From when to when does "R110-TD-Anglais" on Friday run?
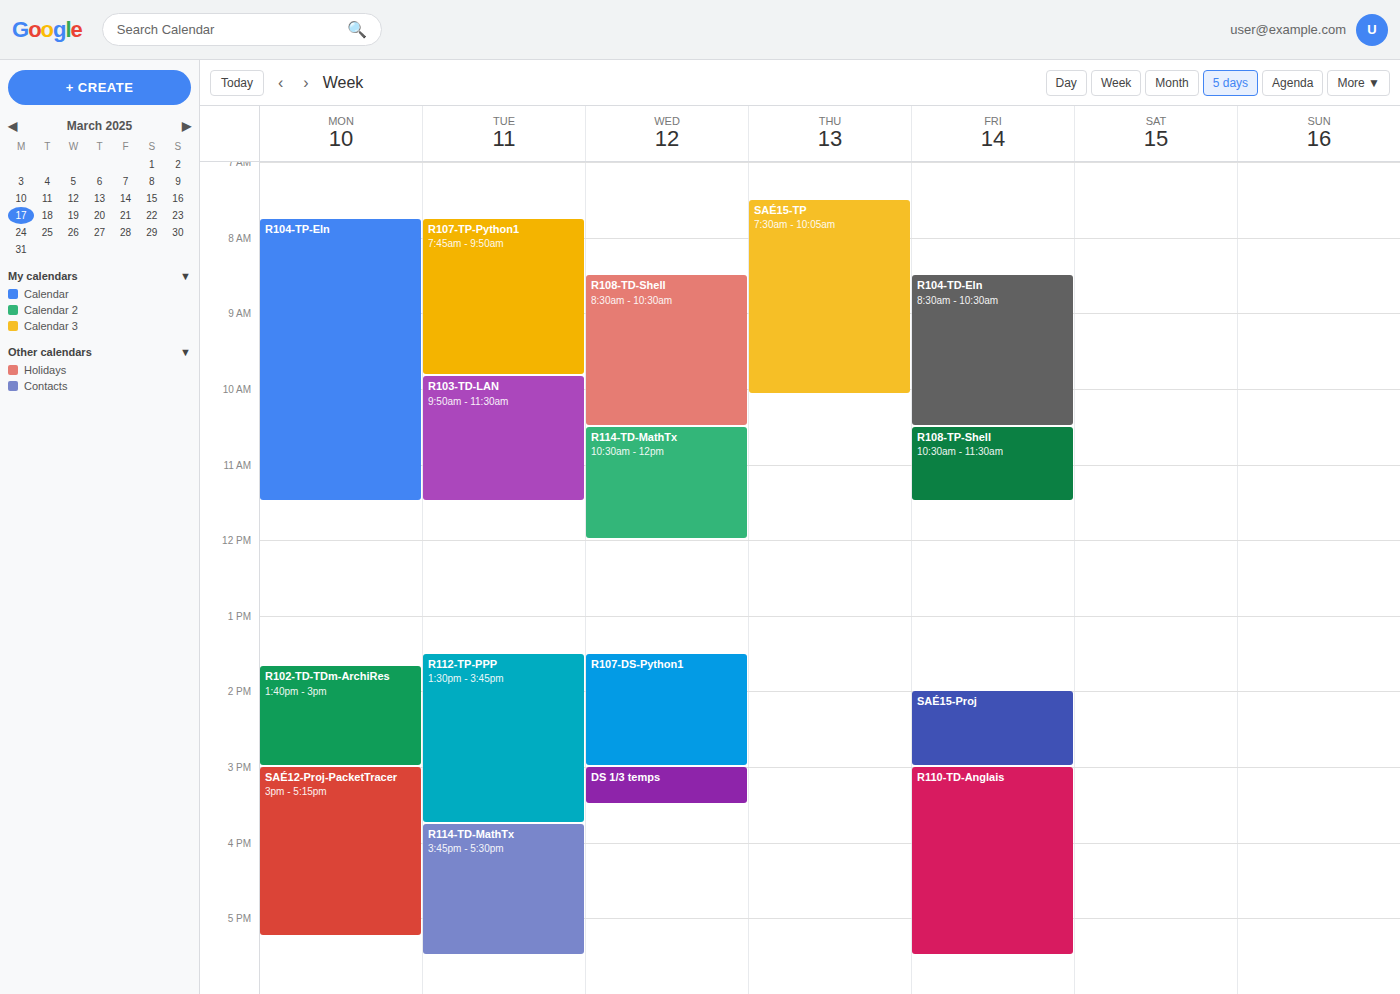
3:00 PM to 5:30 PM